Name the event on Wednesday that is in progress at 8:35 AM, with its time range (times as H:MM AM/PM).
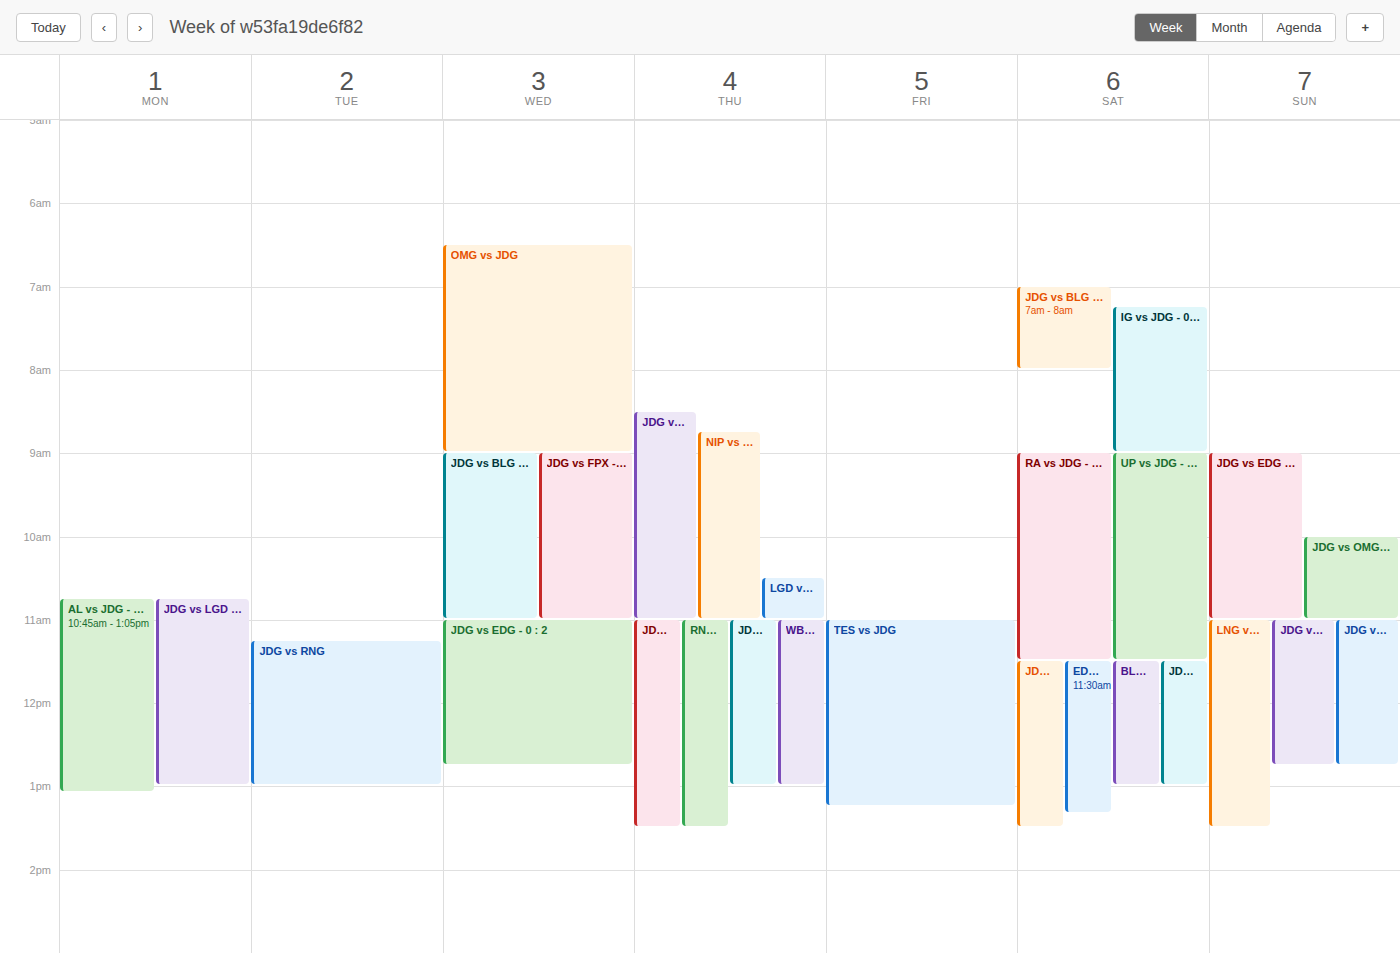
"OMG vs JDG", 6:30 AM to 9:00 AM